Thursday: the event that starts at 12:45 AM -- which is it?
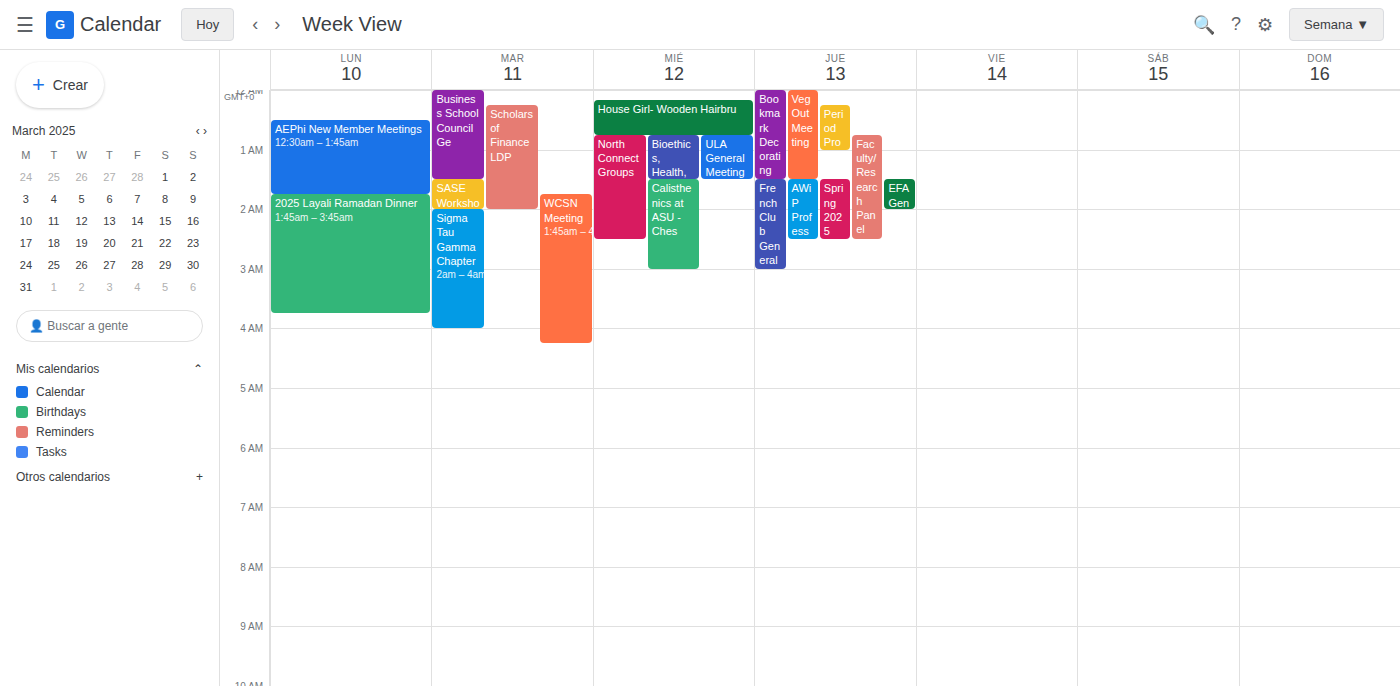
"Faculty/Research Panel"